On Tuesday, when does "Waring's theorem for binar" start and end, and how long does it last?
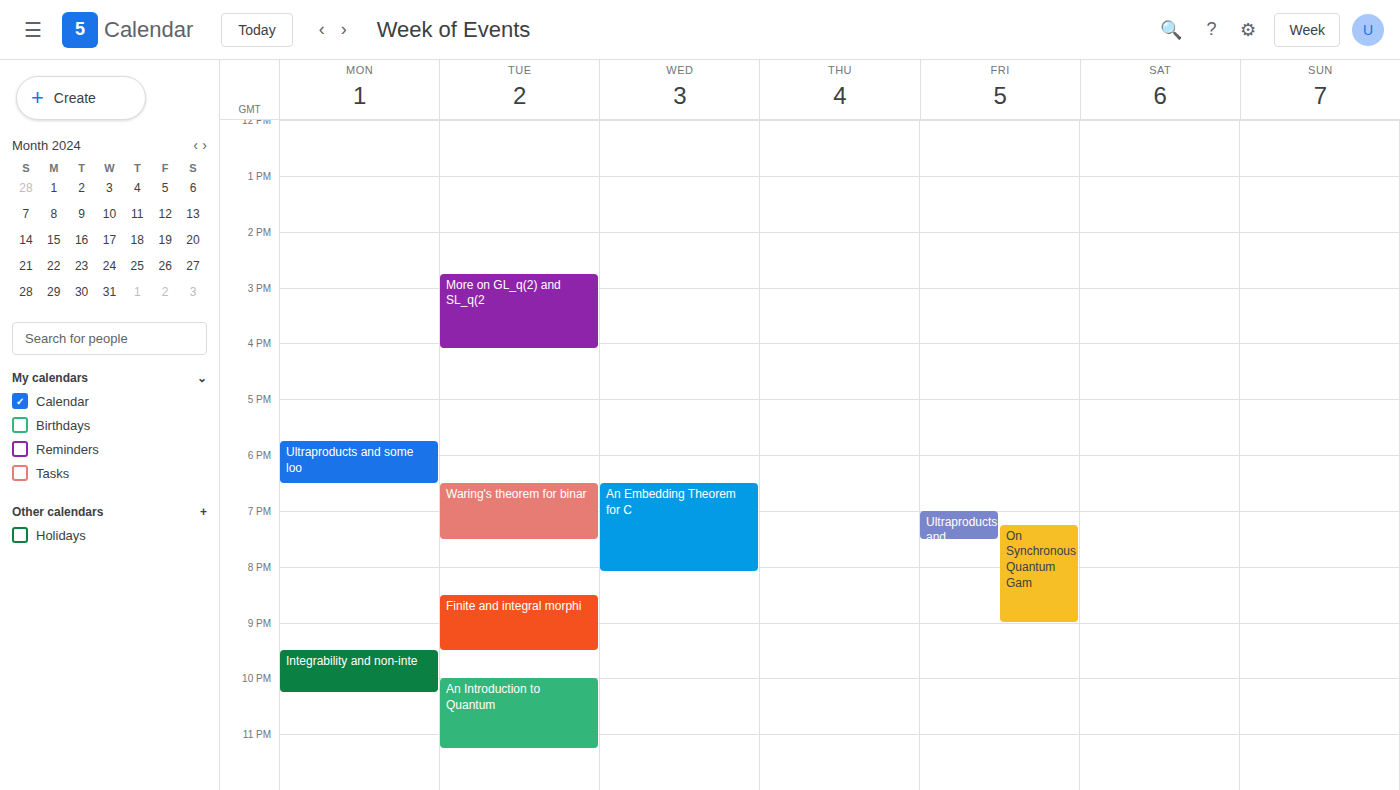
6:30 PM to 7:30 PM, 1 hour